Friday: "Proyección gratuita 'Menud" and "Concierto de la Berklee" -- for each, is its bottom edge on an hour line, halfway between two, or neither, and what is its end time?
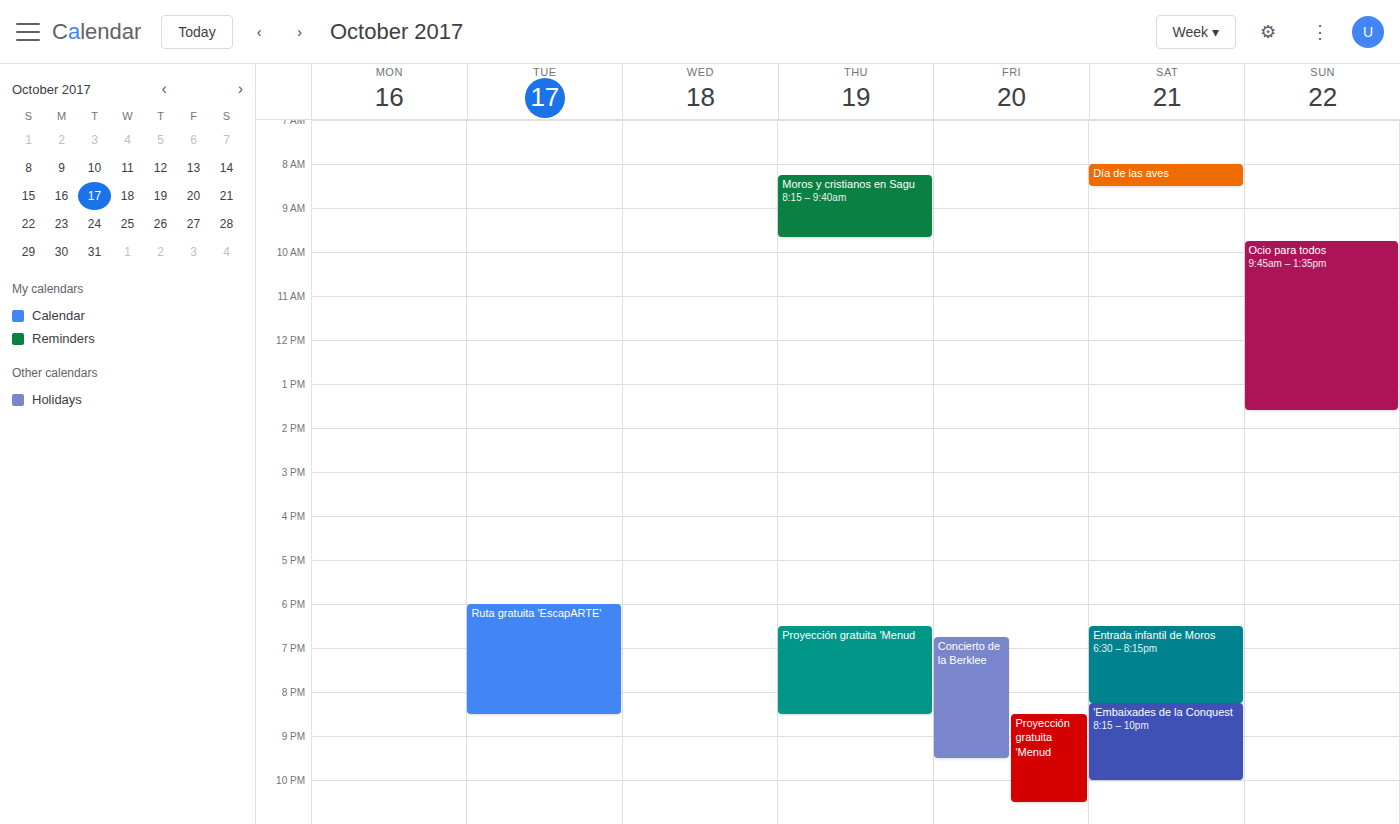
"Proyección gratuita 'Menud": 10:30 PM, halfway between the 10 PM and 11 PM lines. "Concierto de la Berklee": 9:30 PM, halfway between the 9 PM and 10 PM lines.